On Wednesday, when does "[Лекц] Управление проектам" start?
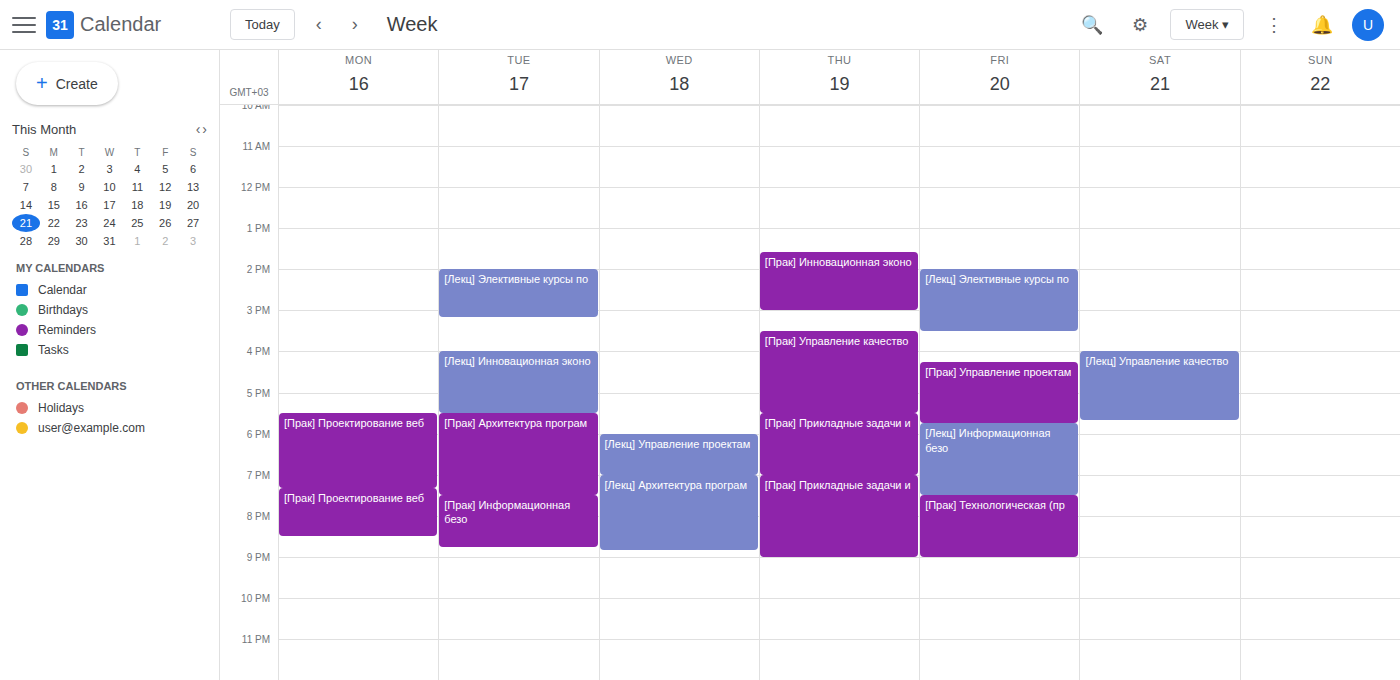
6:00 PM